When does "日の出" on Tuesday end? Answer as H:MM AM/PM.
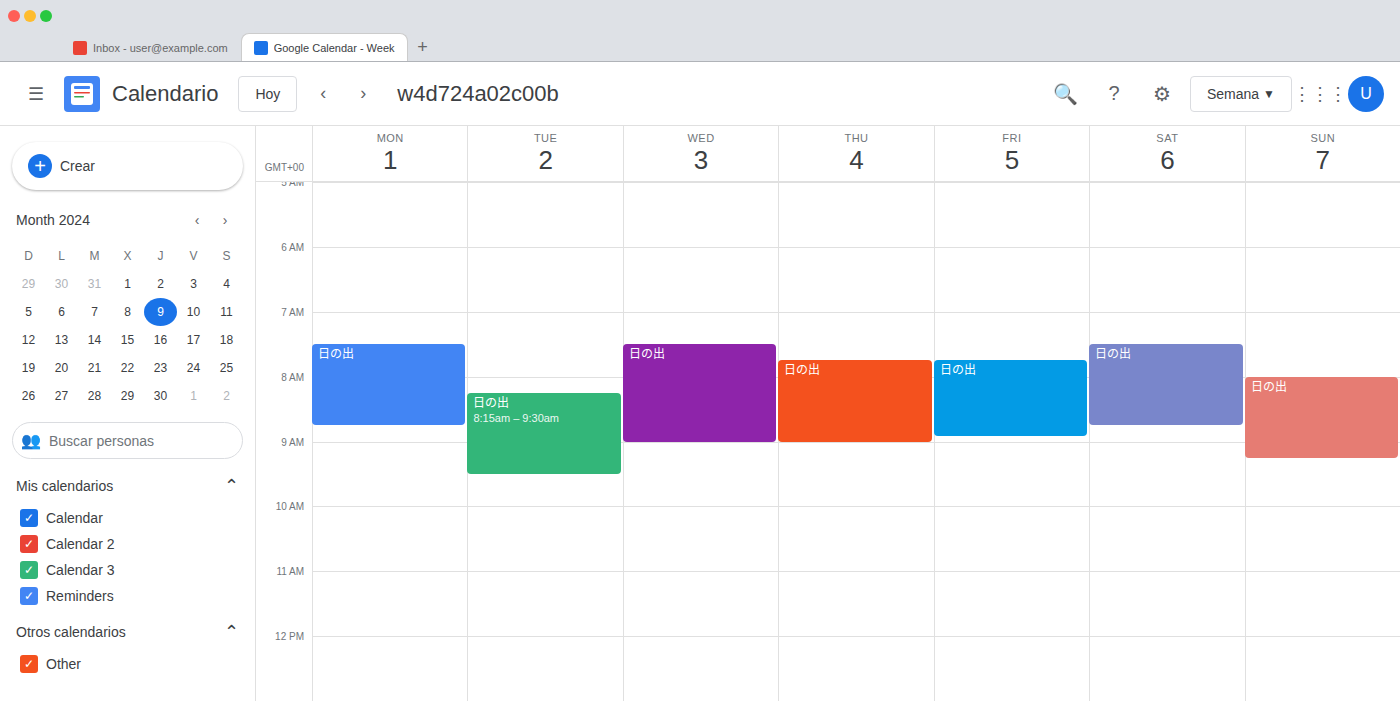
9:30 AM